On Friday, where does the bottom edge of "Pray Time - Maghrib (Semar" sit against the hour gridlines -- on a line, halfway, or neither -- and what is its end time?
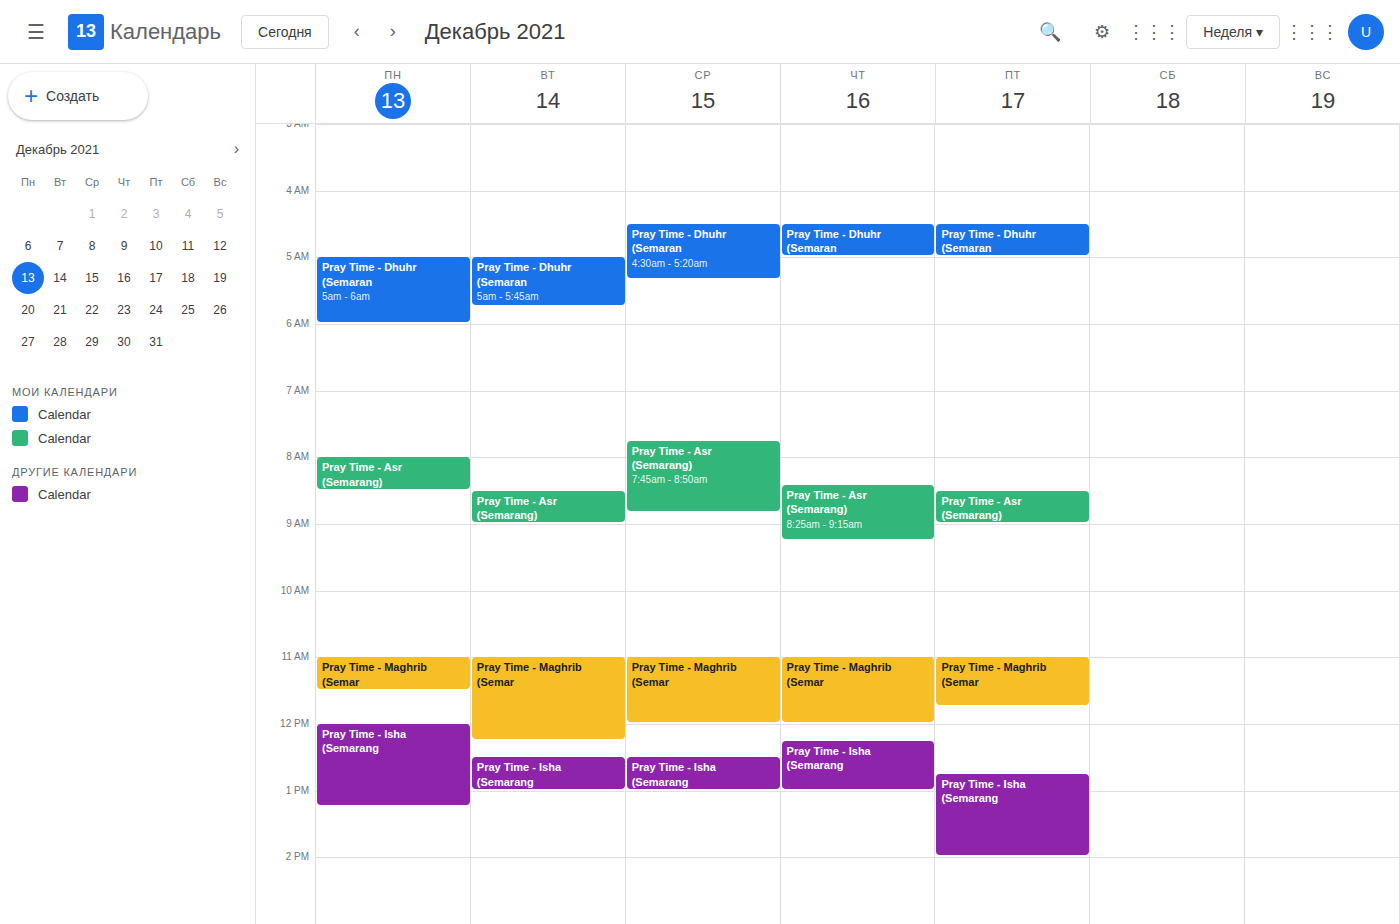
11:45 AM -- neither: three quarters of the way from the 11 AM line to the 12 PM line.